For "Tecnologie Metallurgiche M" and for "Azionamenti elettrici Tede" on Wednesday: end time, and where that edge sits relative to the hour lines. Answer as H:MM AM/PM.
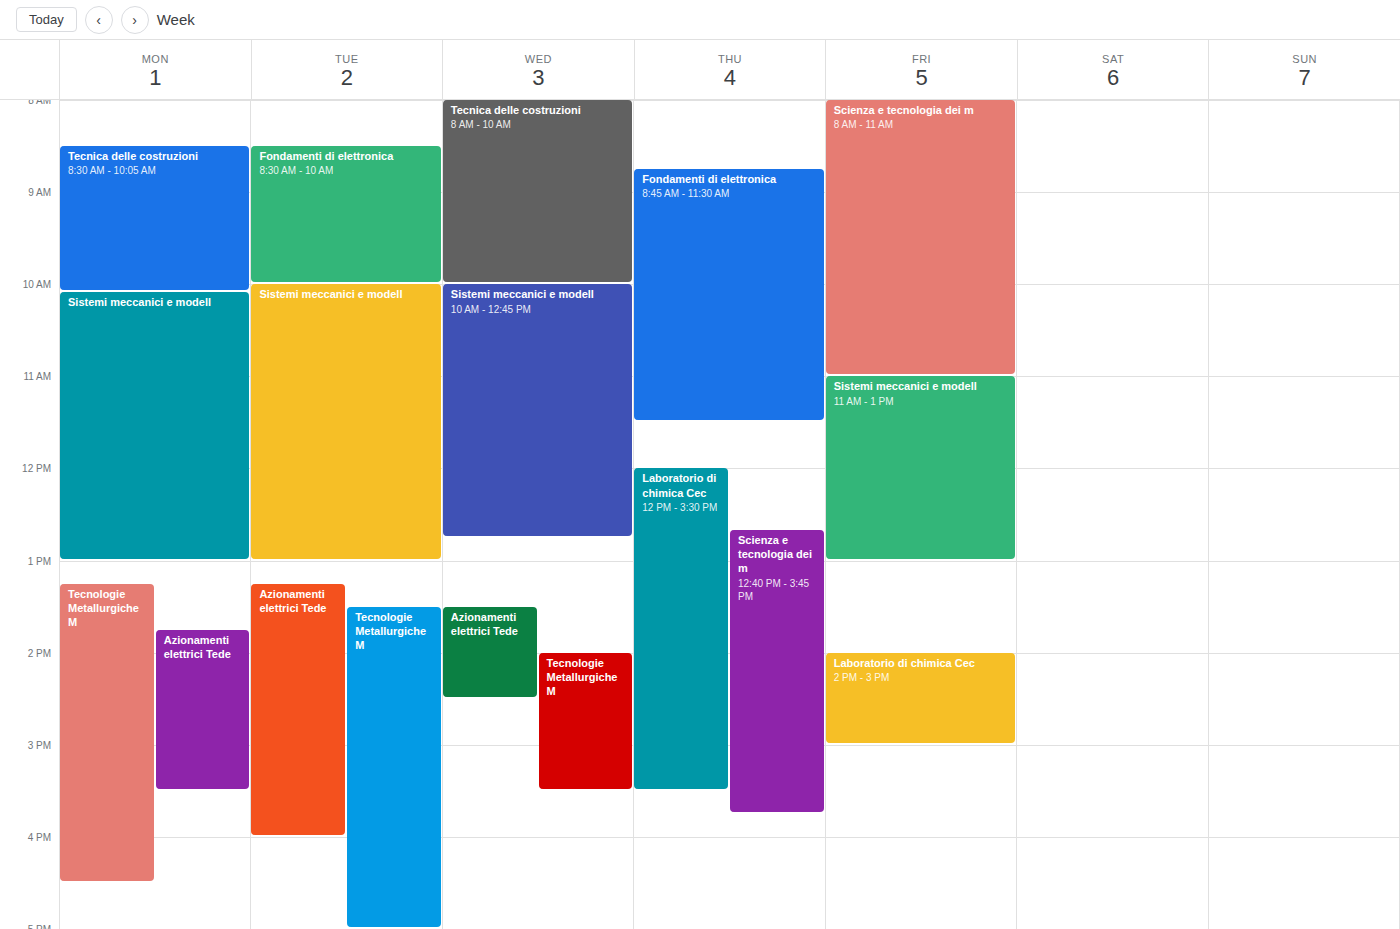
"Tecnologie Metallurgiche M": 3:30 PM, halfway between the 3 PM and 4 PM lines. "Azionamenti elettrici Tede": 2:30 PM, halfway between the 2 PM and 3 PM lines.